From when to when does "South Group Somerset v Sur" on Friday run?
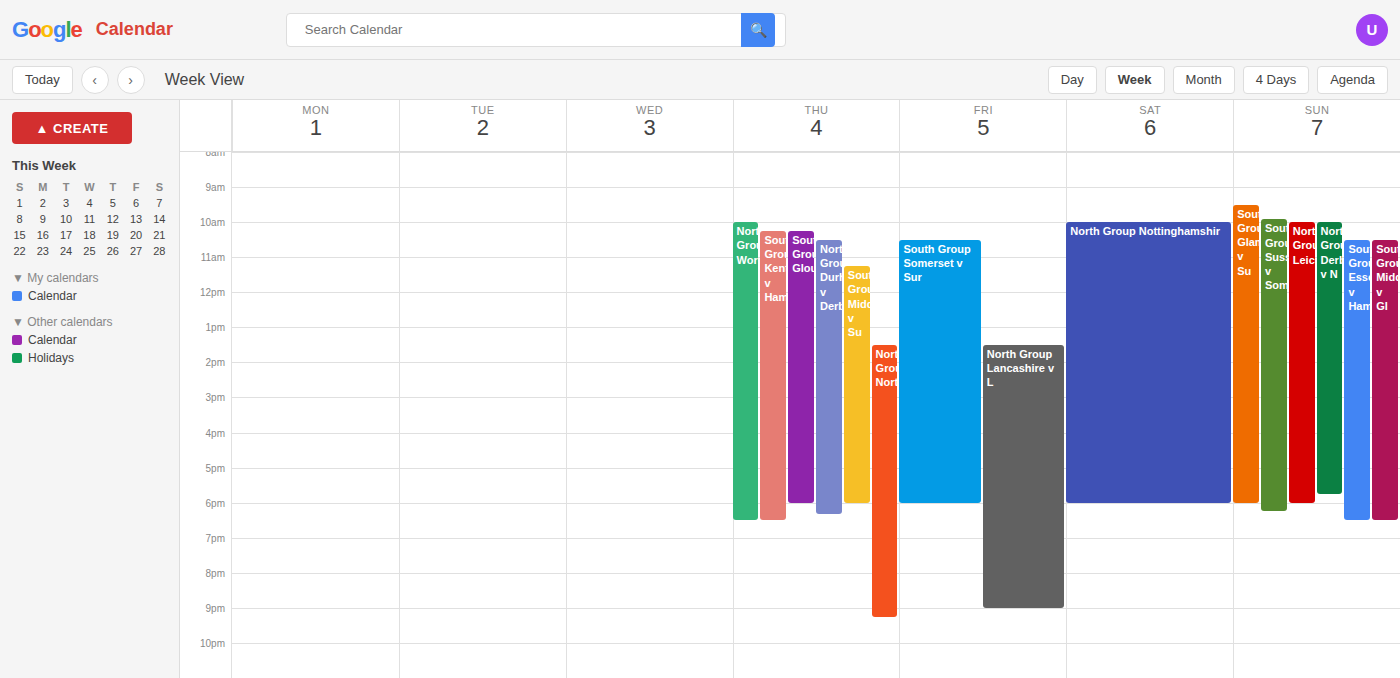
10:30 AM to 6:00 PM